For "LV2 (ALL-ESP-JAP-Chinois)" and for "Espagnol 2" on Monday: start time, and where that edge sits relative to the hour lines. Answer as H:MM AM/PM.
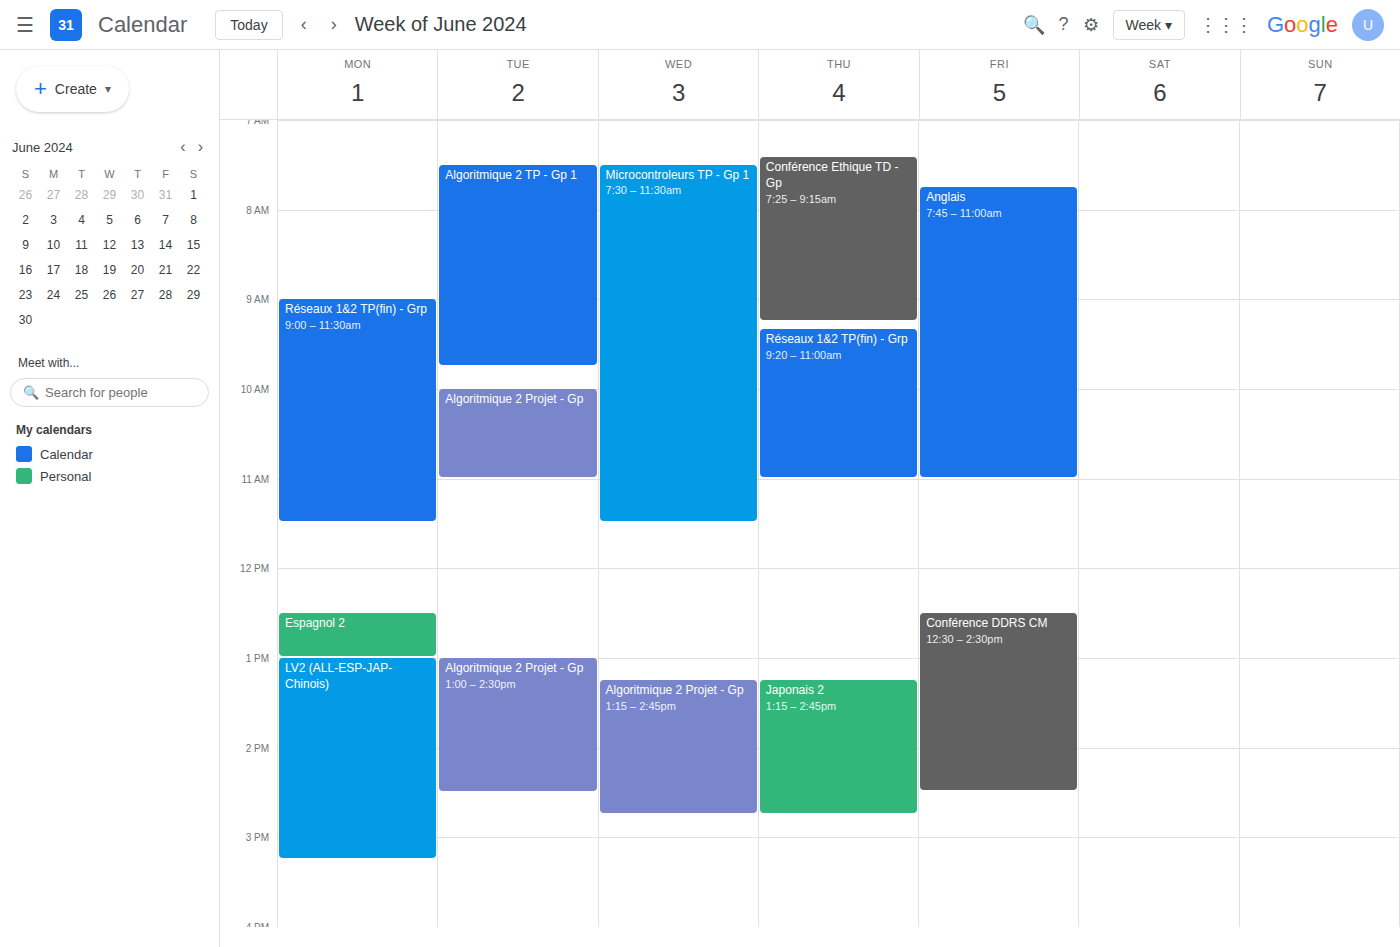
"LV2 (ALL-ESP-JAP-Chinois)": 1:00 PM, exactly on the 1 PM line. "Espagnol 2": 12:30 PM, halfway between the 12 PM and 1 PM lines.